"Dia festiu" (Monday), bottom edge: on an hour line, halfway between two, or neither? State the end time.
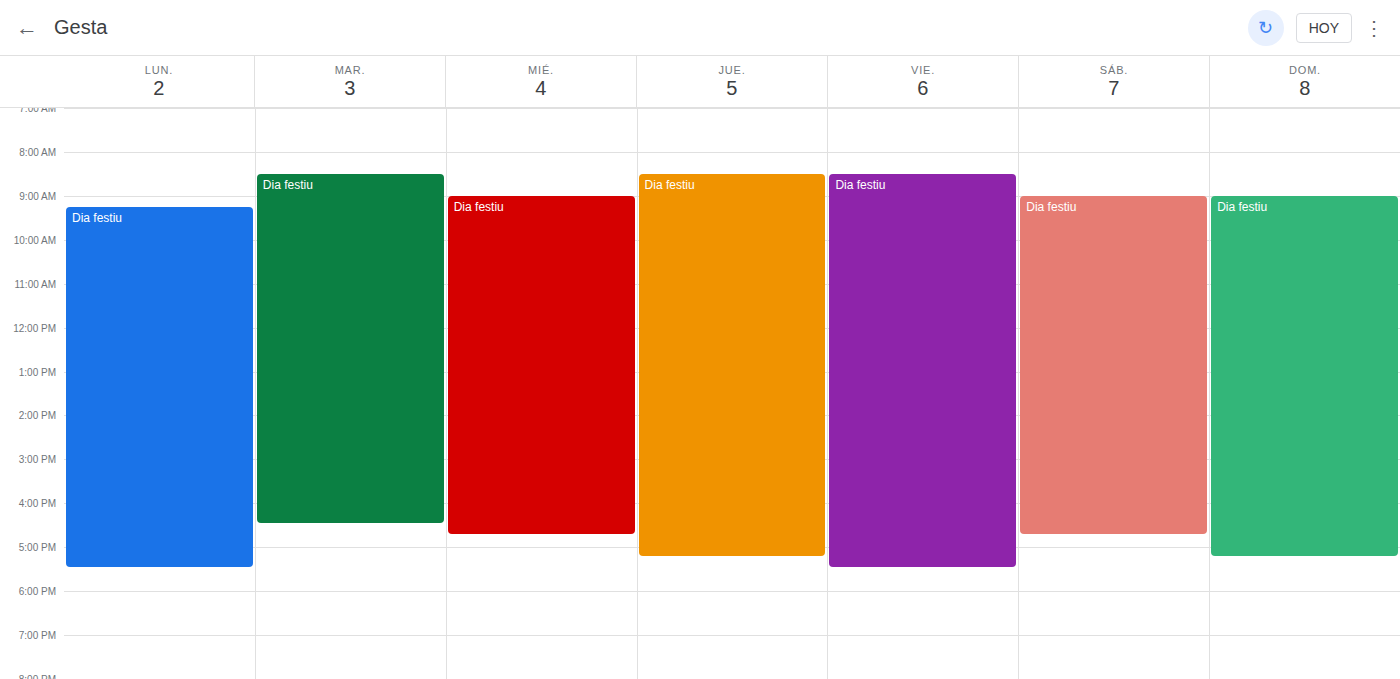
5:30 PM -- halfway between the 5 PM and 6 PM lines.